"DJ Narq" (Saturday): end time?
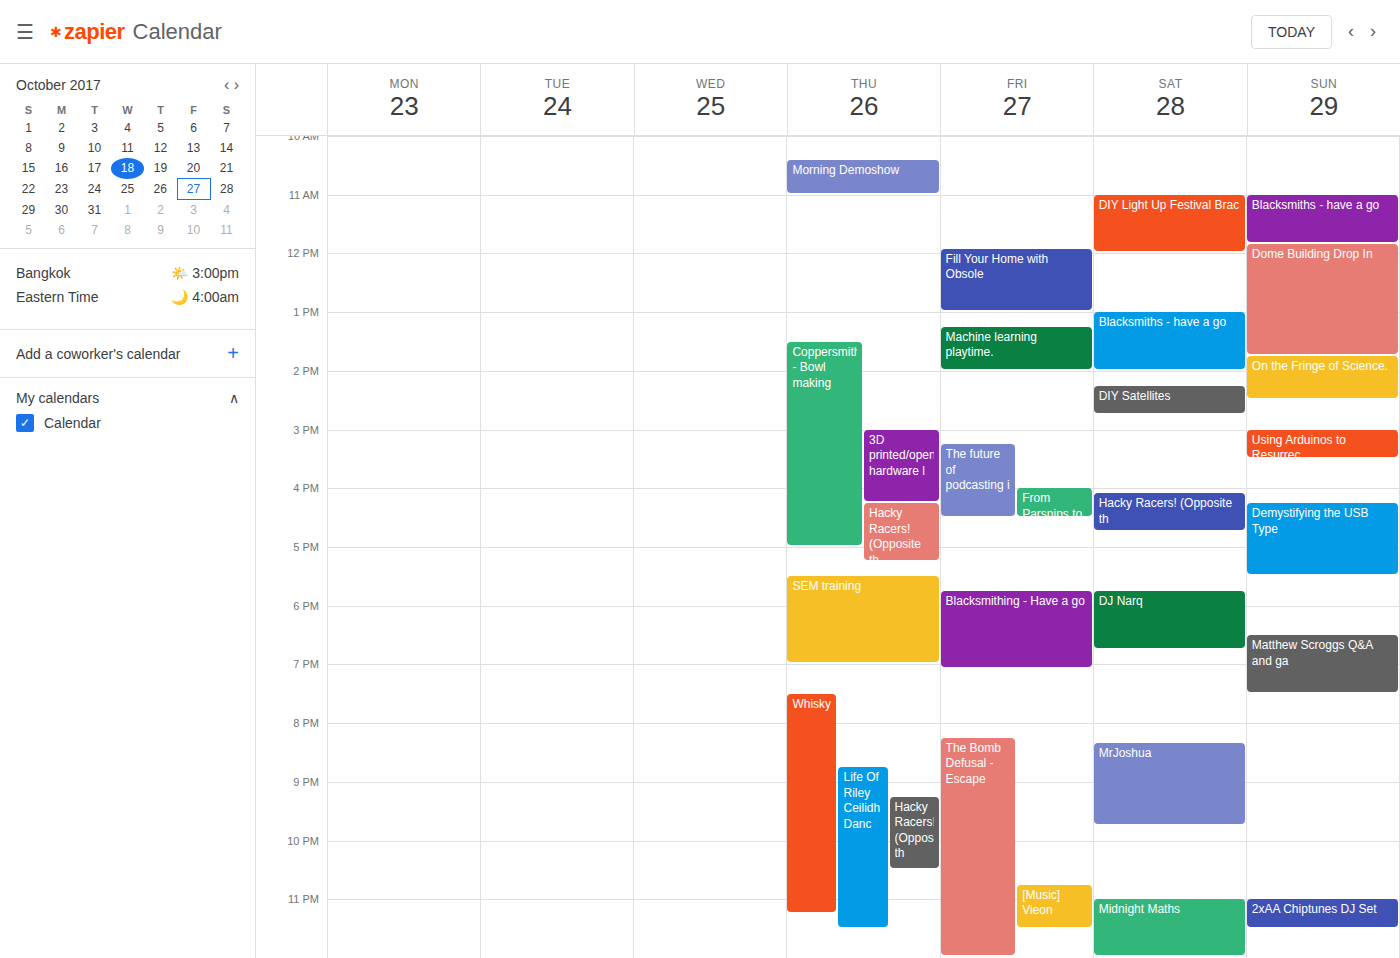
6:45 PM